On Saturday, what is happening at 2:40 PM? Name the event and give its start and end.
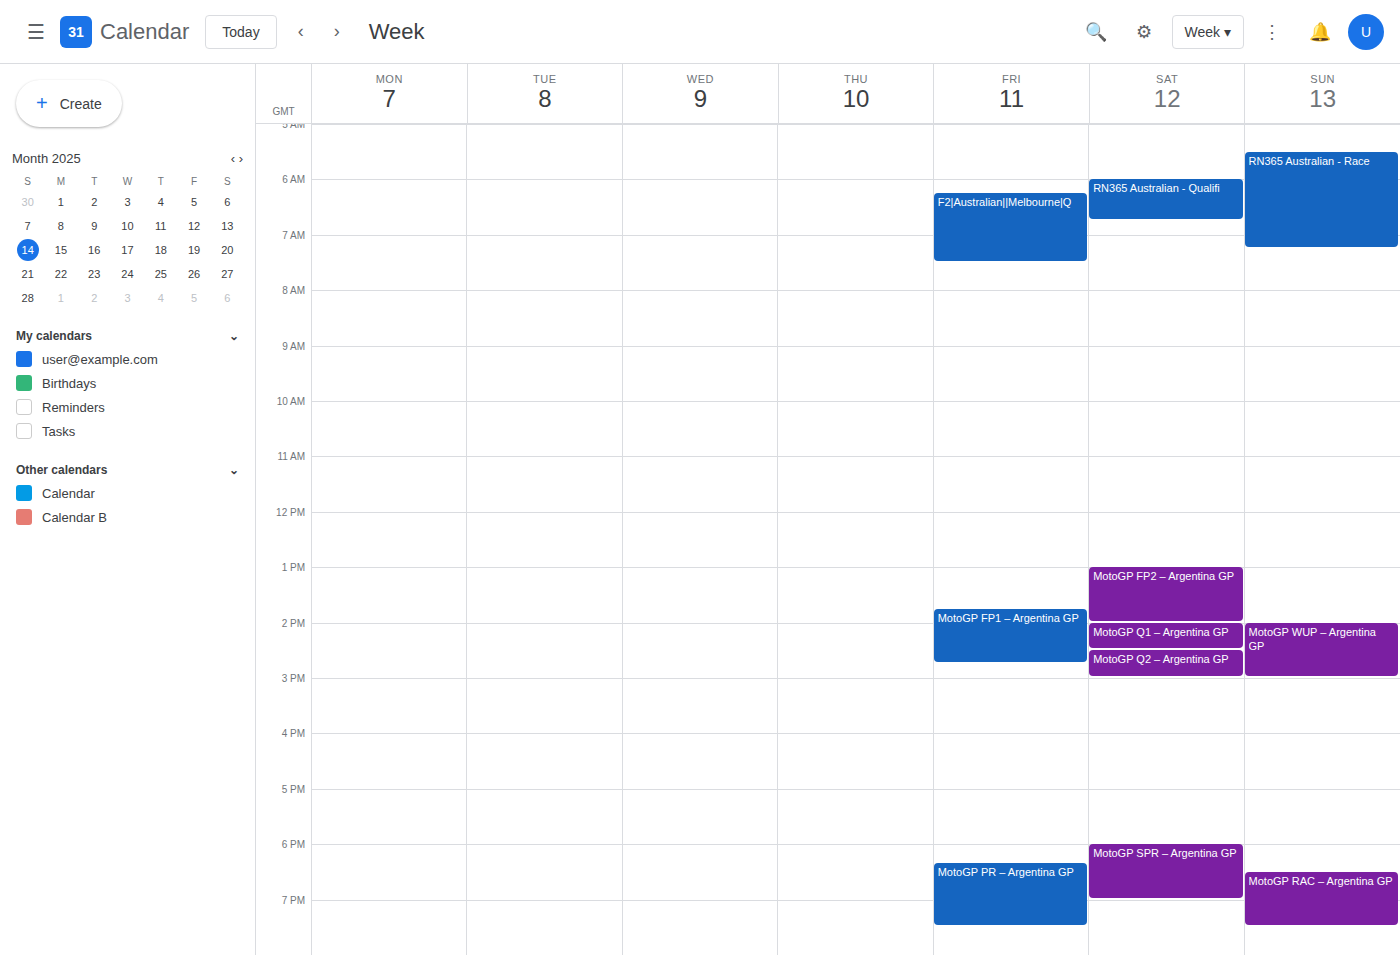
"MotoGP Q2 – Argentina GP", 2:30 PM to 3:00 PM